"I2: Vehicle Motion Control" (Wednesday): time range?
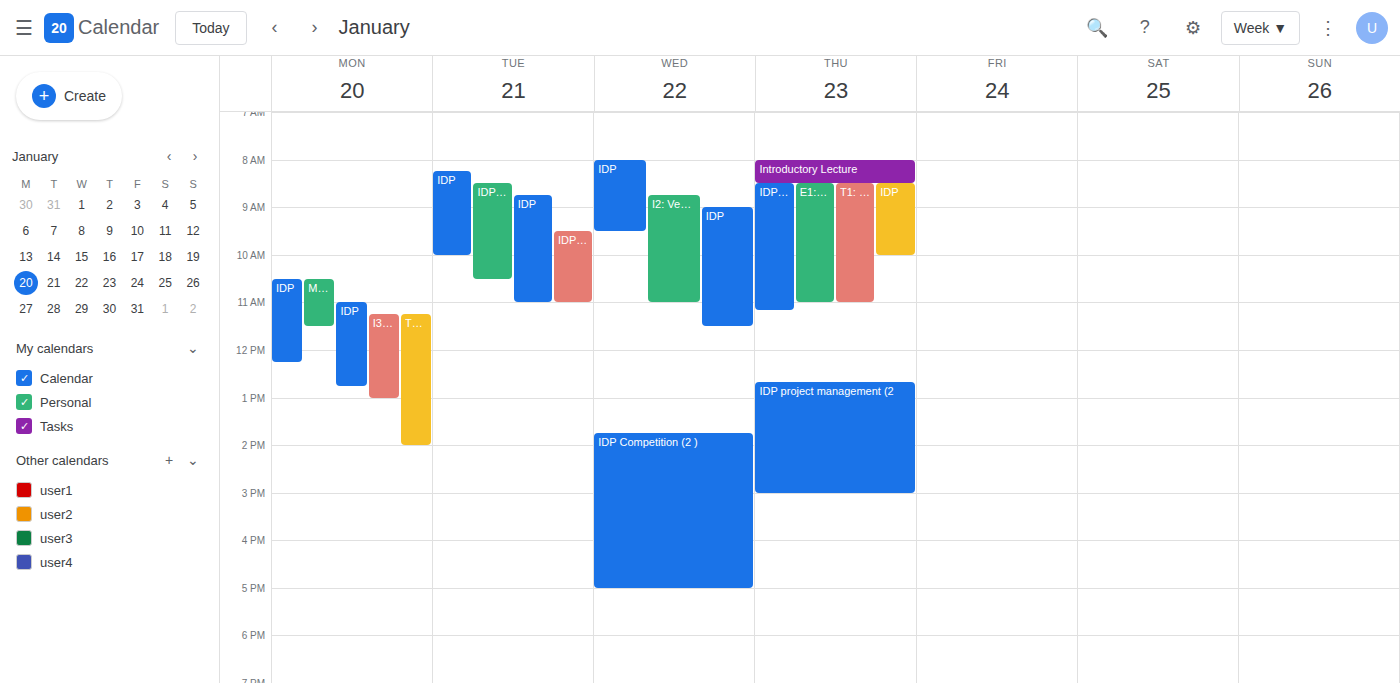
8:45 AM to 11:00 AM